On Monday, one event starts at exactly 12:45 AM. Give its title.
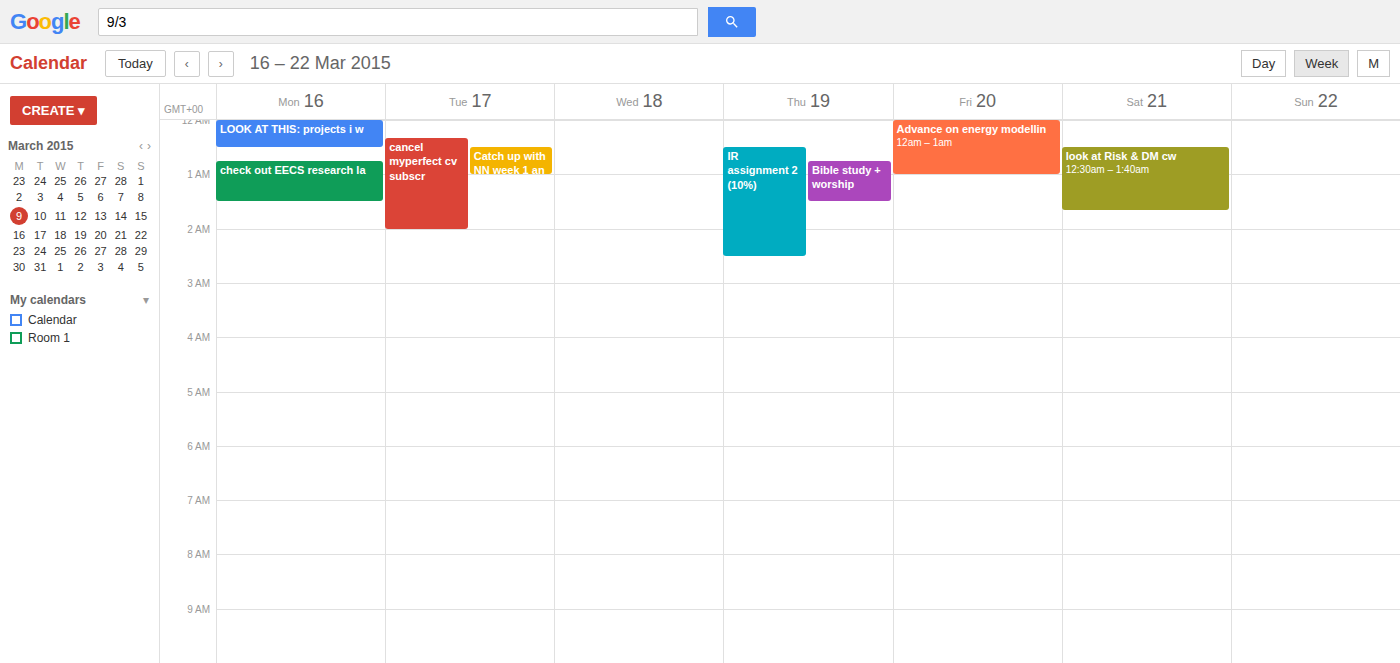
"check out EECS research la"